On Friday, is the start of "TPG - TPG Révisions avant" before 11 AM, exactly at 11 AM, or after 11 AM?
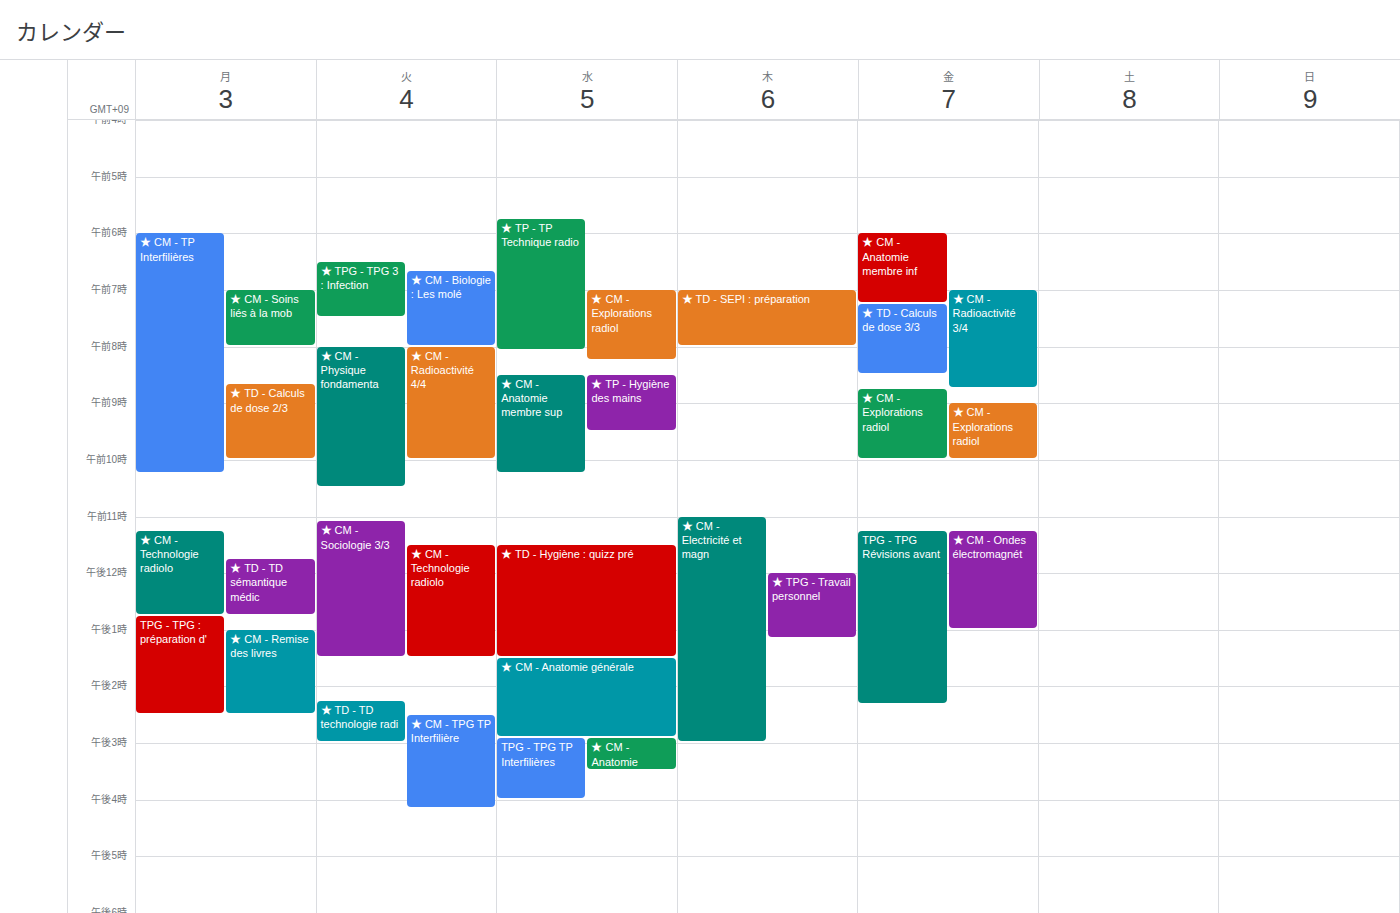
11:15 AM -- after 11 AM, 15 minutes below the 11 AM line.